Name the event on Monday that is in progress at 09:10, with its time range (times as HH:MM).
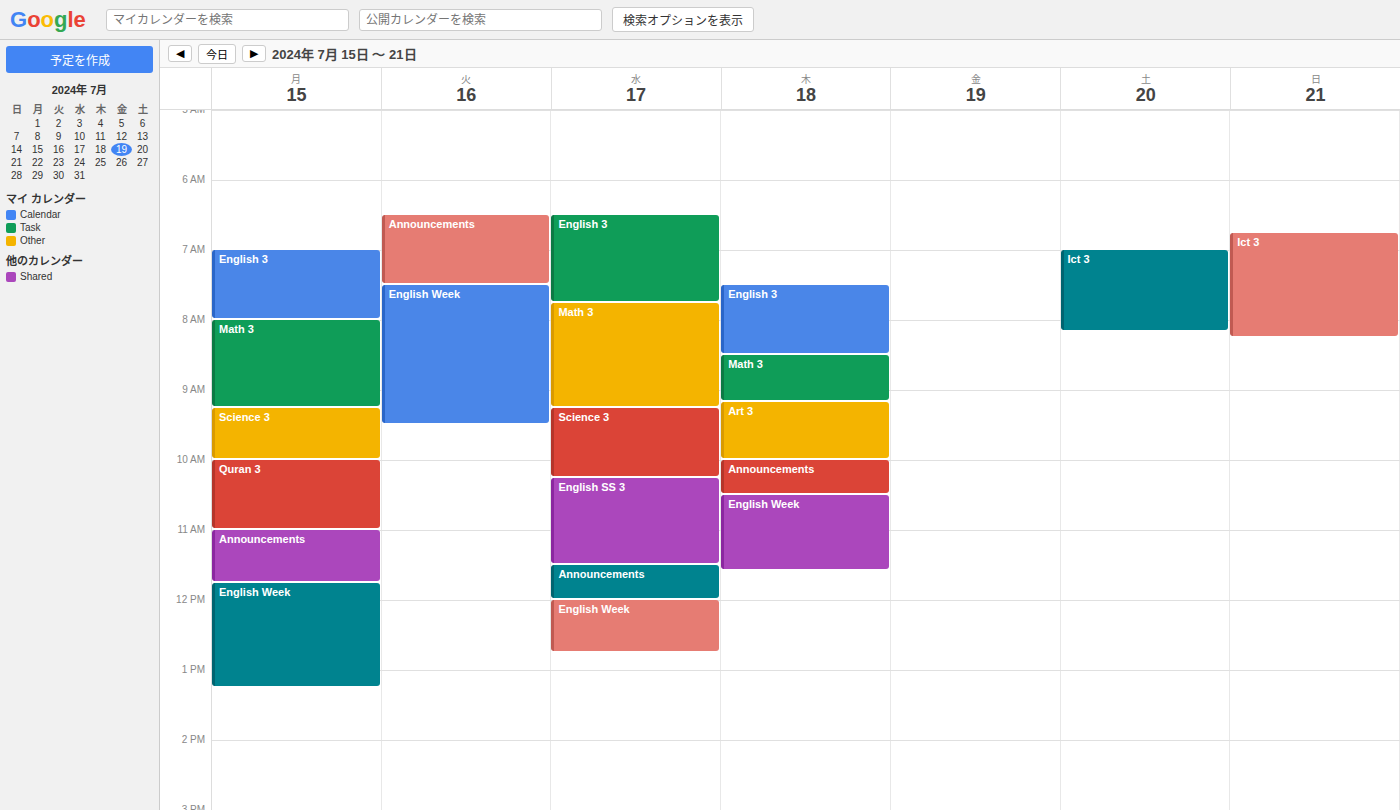
"Math 3", 08:00 to 09:15